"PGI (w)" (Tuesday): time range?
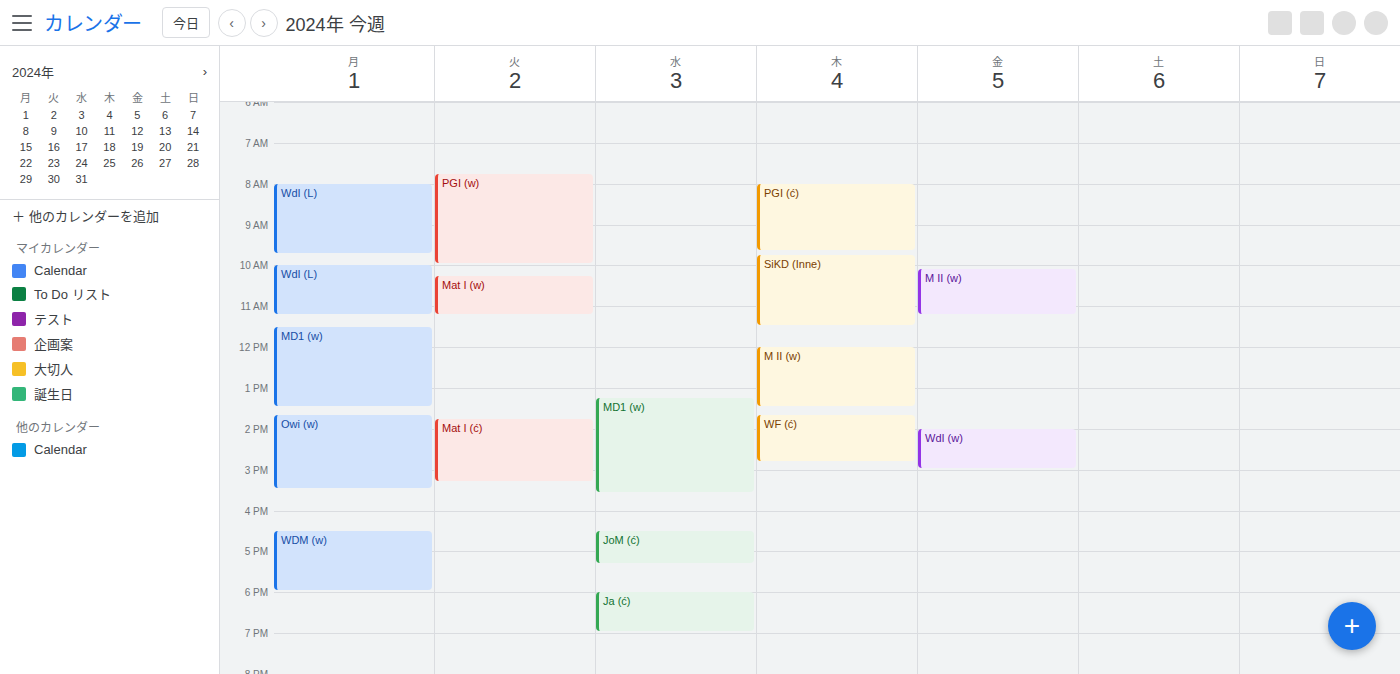
7:45 AM to 10:00 AM